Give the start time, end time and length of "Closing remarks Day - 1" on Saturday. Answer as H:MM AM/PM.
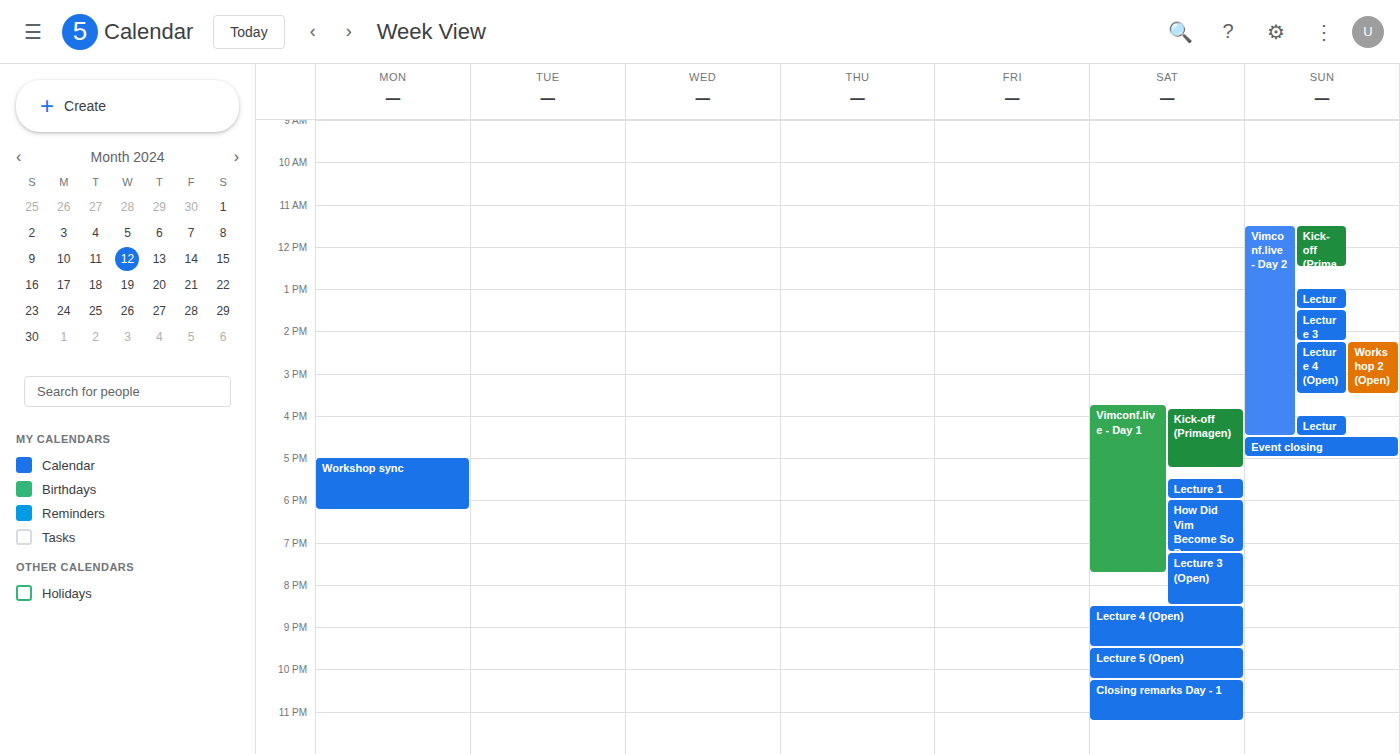
10:15 PM to 11:15 PM, 1 hour